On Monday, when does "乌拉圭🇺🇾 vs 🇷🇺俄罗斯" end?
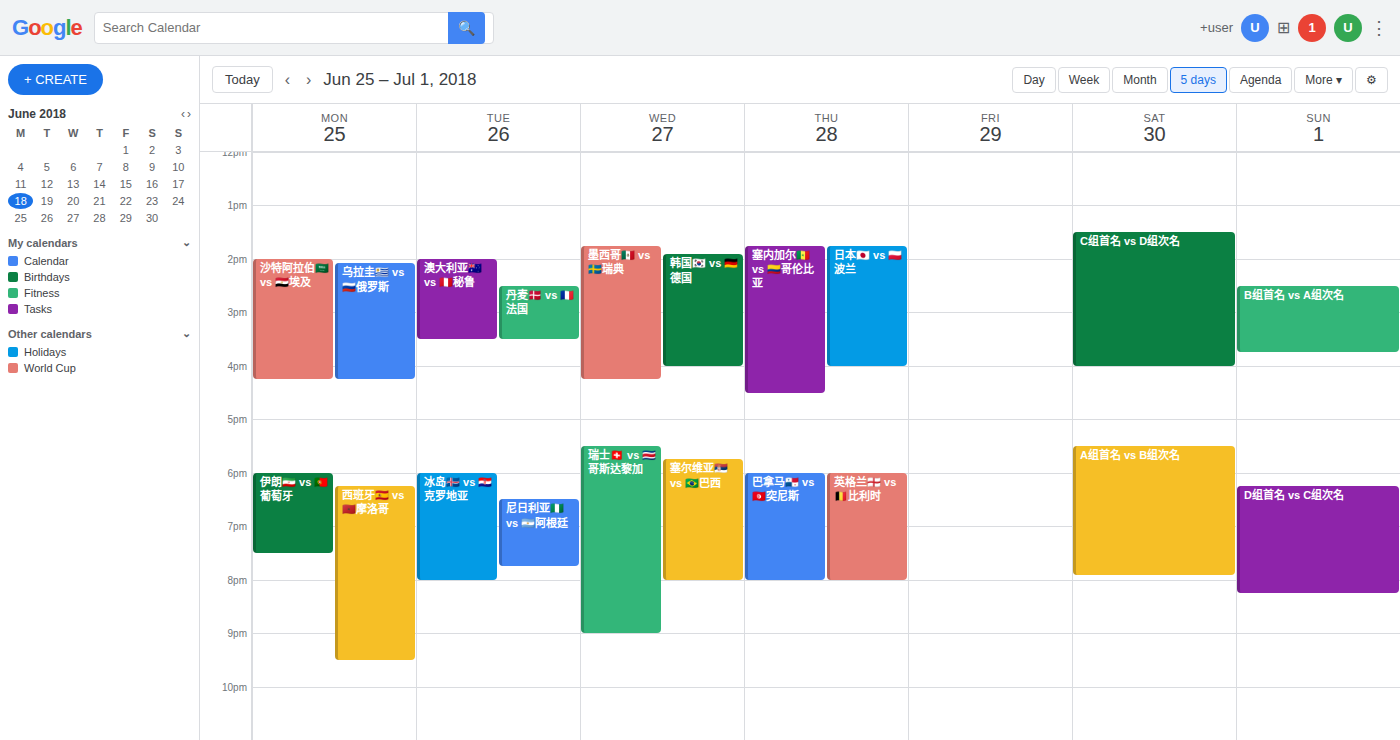
16:15